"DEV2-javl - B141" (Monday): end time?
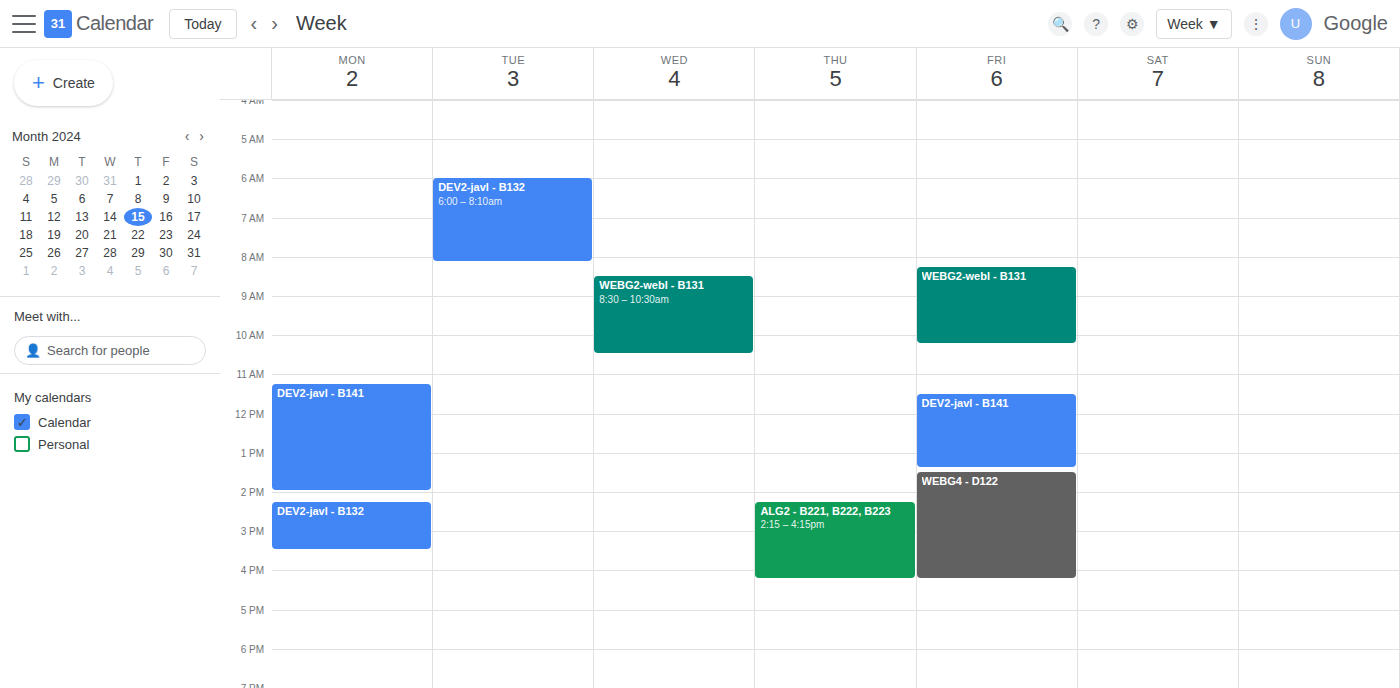
2:00 PM